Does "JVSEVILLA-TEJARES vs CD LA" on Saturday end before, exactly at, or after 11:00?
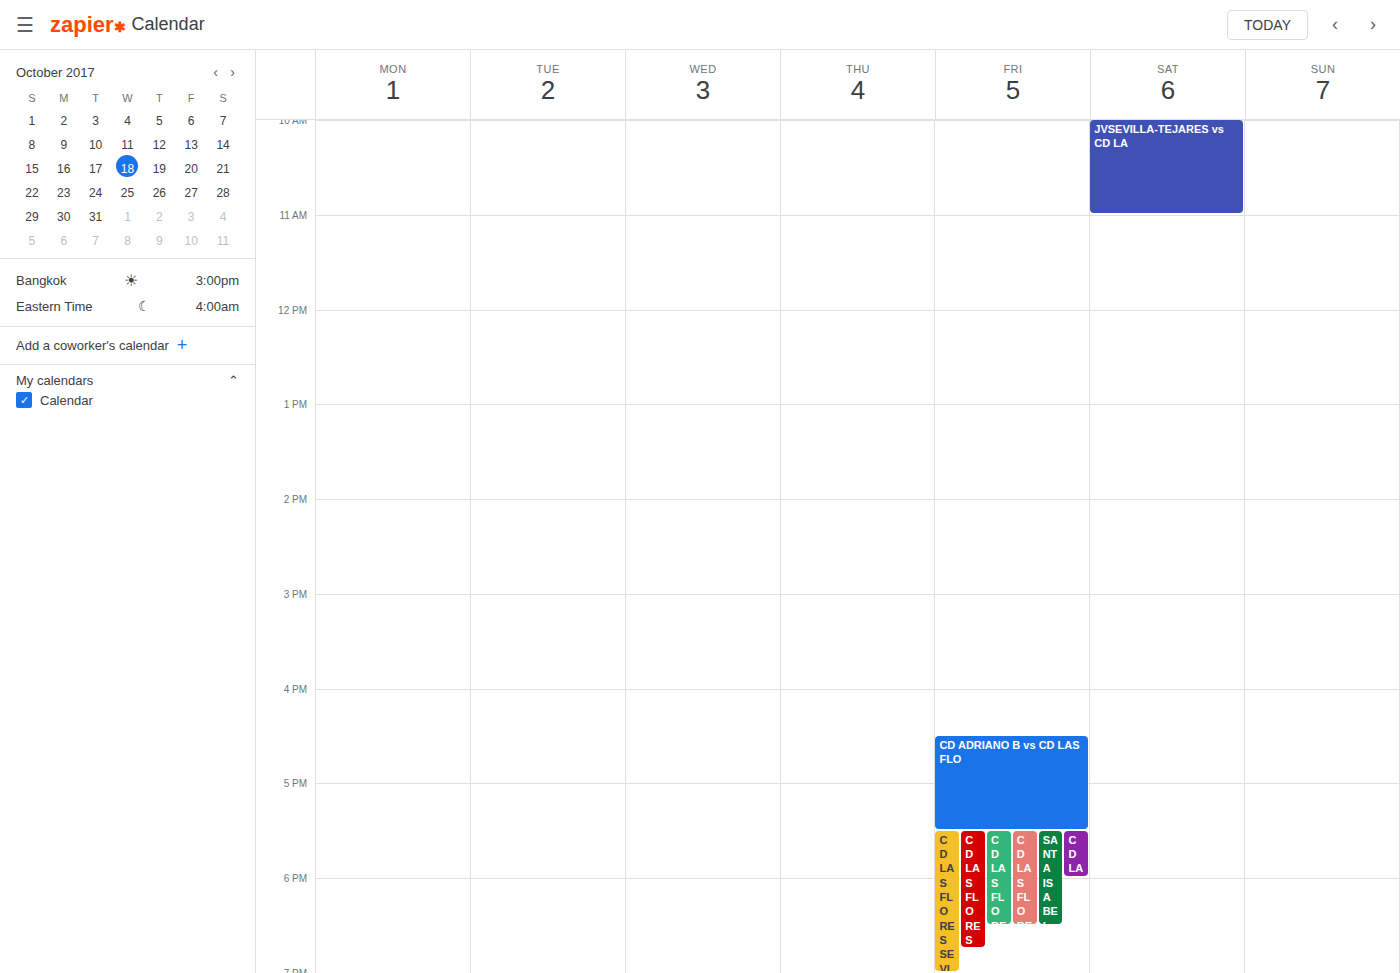
11:00 -- exactly at 11:00, on the 11:00 line.